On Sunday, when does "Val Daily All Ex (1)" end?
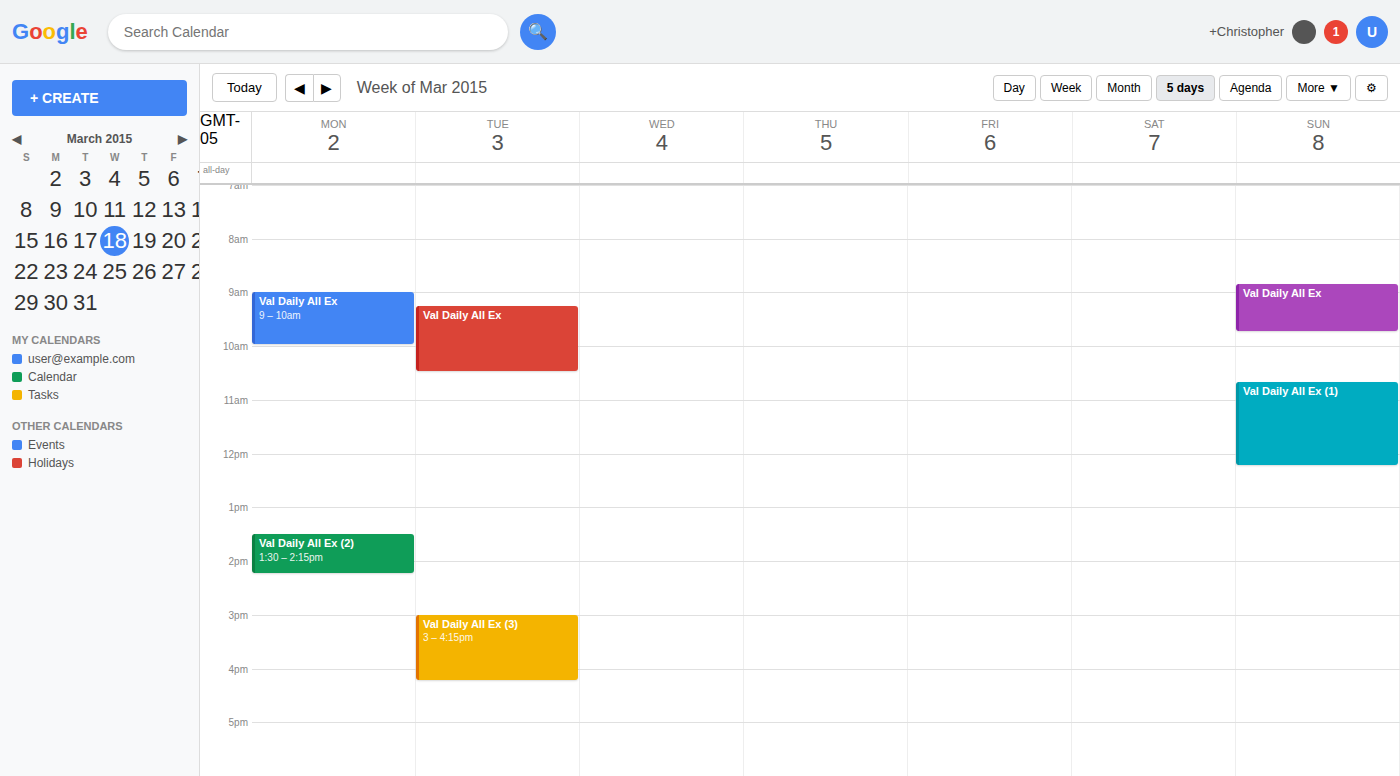
12:15 PM